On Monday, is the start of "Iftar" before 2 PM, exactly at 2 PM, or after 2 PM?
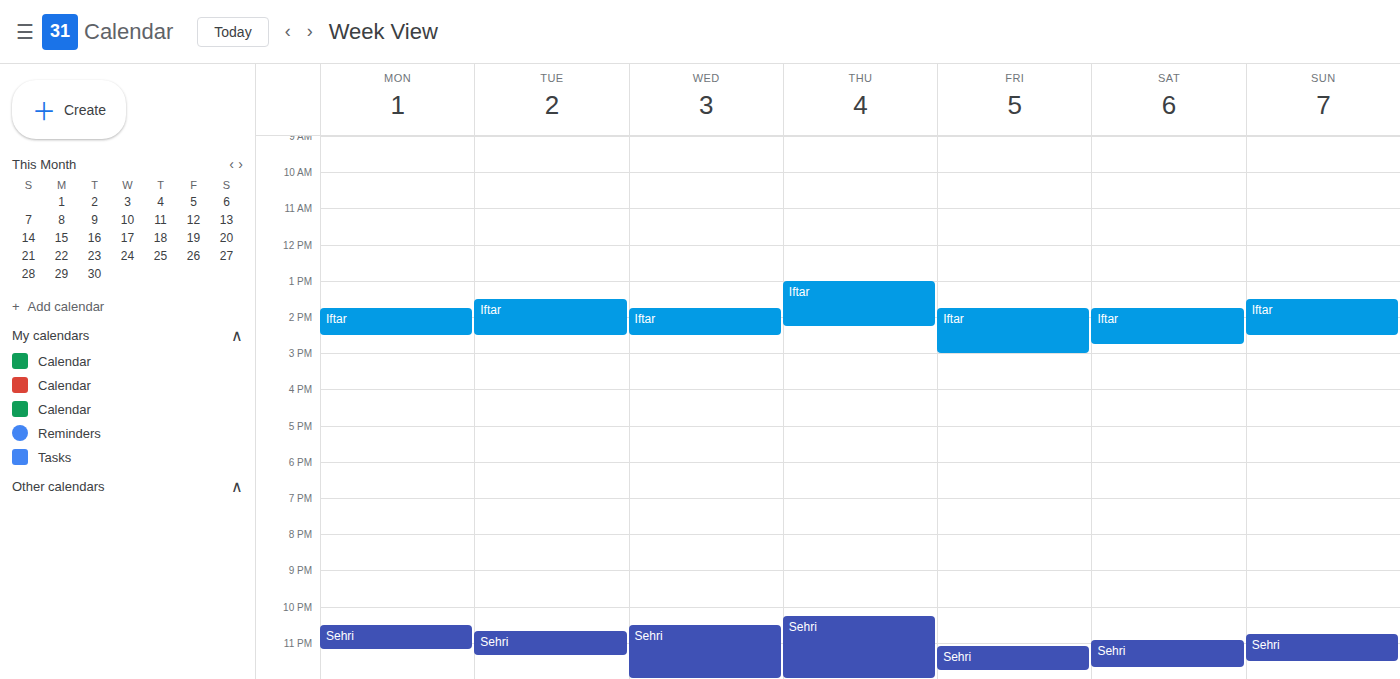
1:45 PM -- before 2 PM, 15 minutes above the 2 PM line.